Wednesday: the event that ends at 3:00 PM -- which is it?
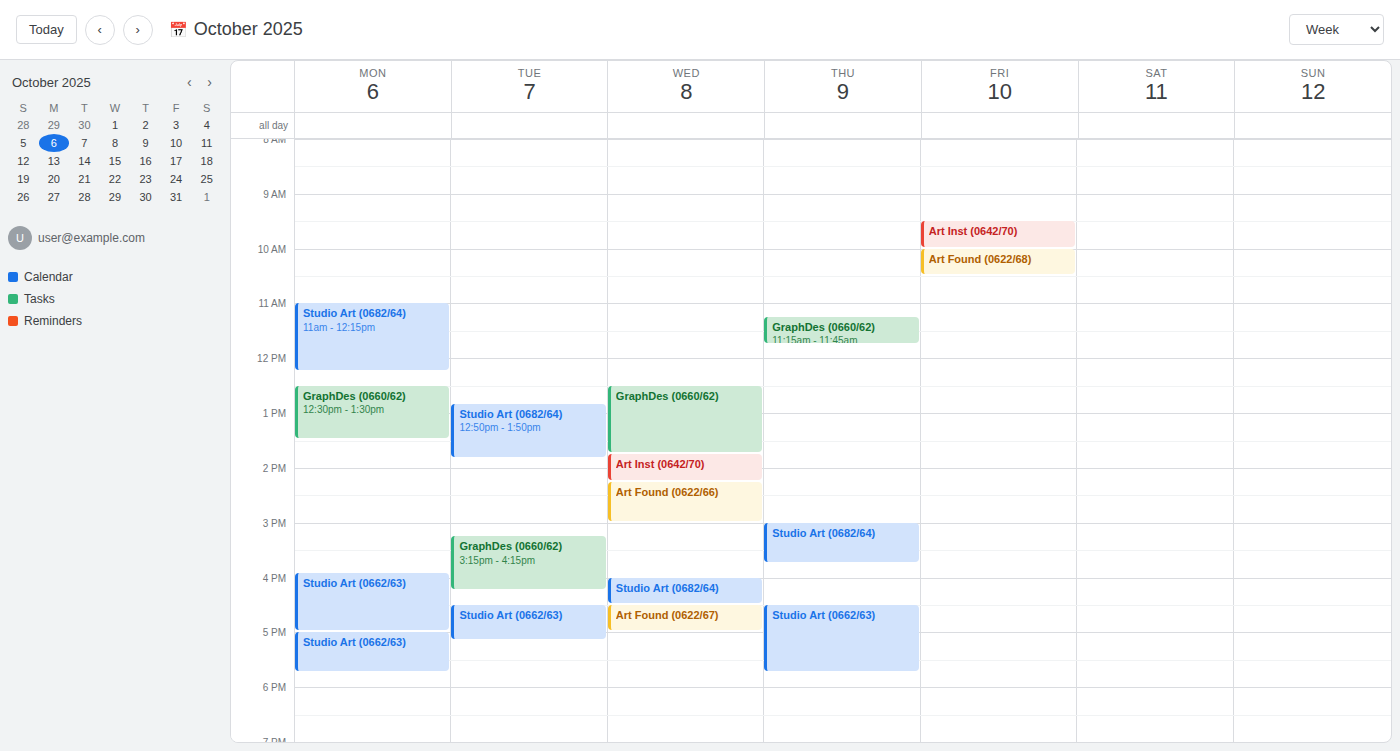
"Art Found (0622/66)"